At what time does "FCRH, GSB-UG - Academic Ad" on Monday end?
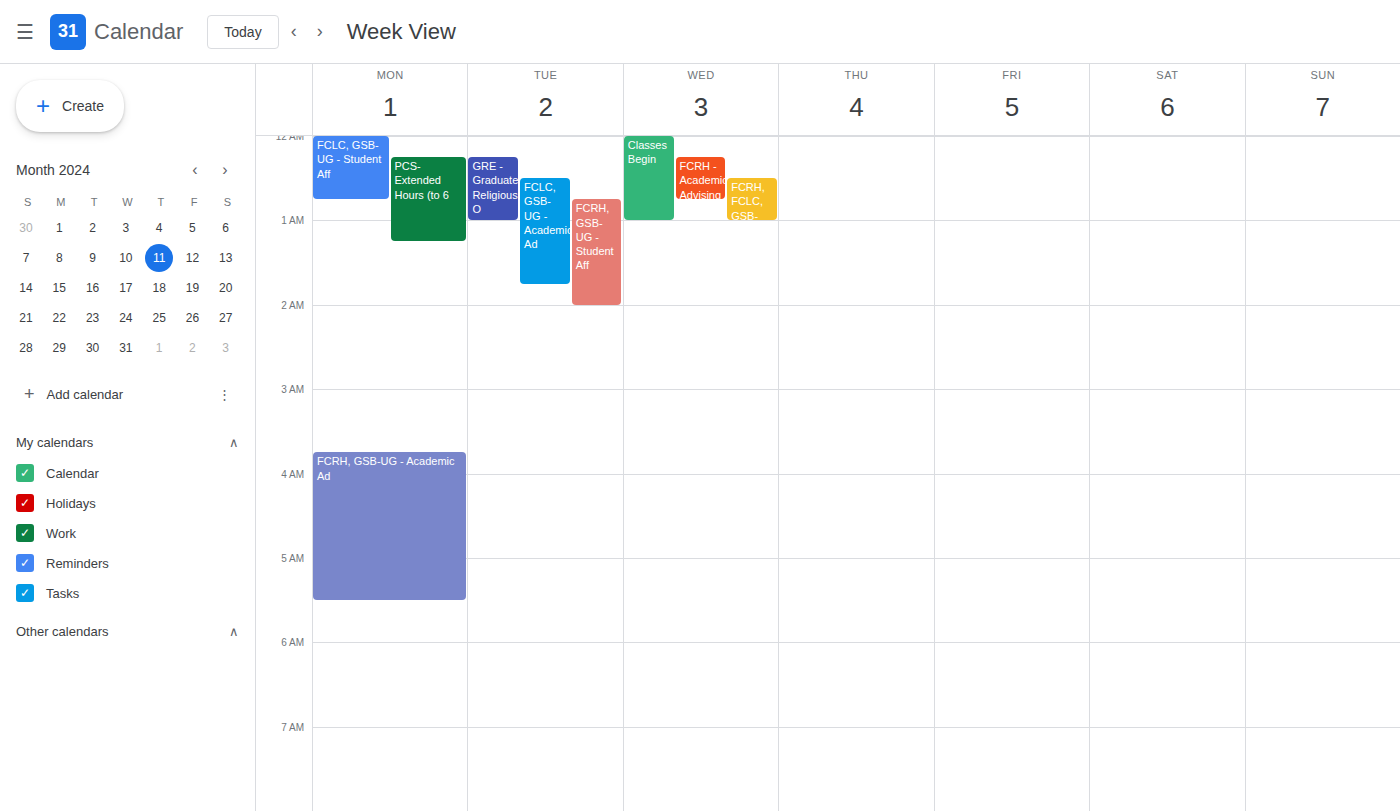
5:30 AM